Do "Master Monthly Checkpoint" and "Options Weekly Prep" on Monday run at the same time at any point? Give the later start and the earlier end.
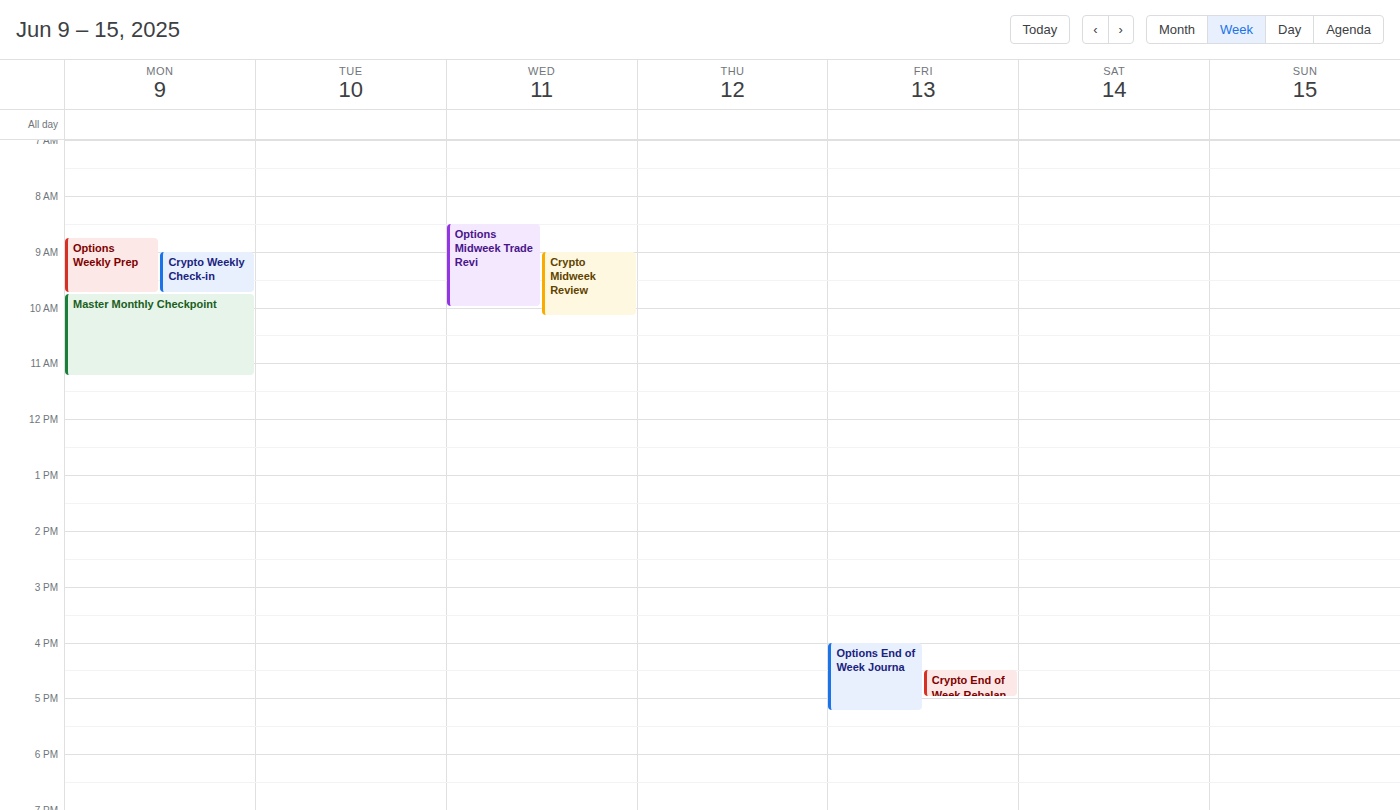
"Options Weekly Prep" ends at 9:45 AM, exactly when "Master Monthly Checkpoint" starts -- they touch but do not overlap.